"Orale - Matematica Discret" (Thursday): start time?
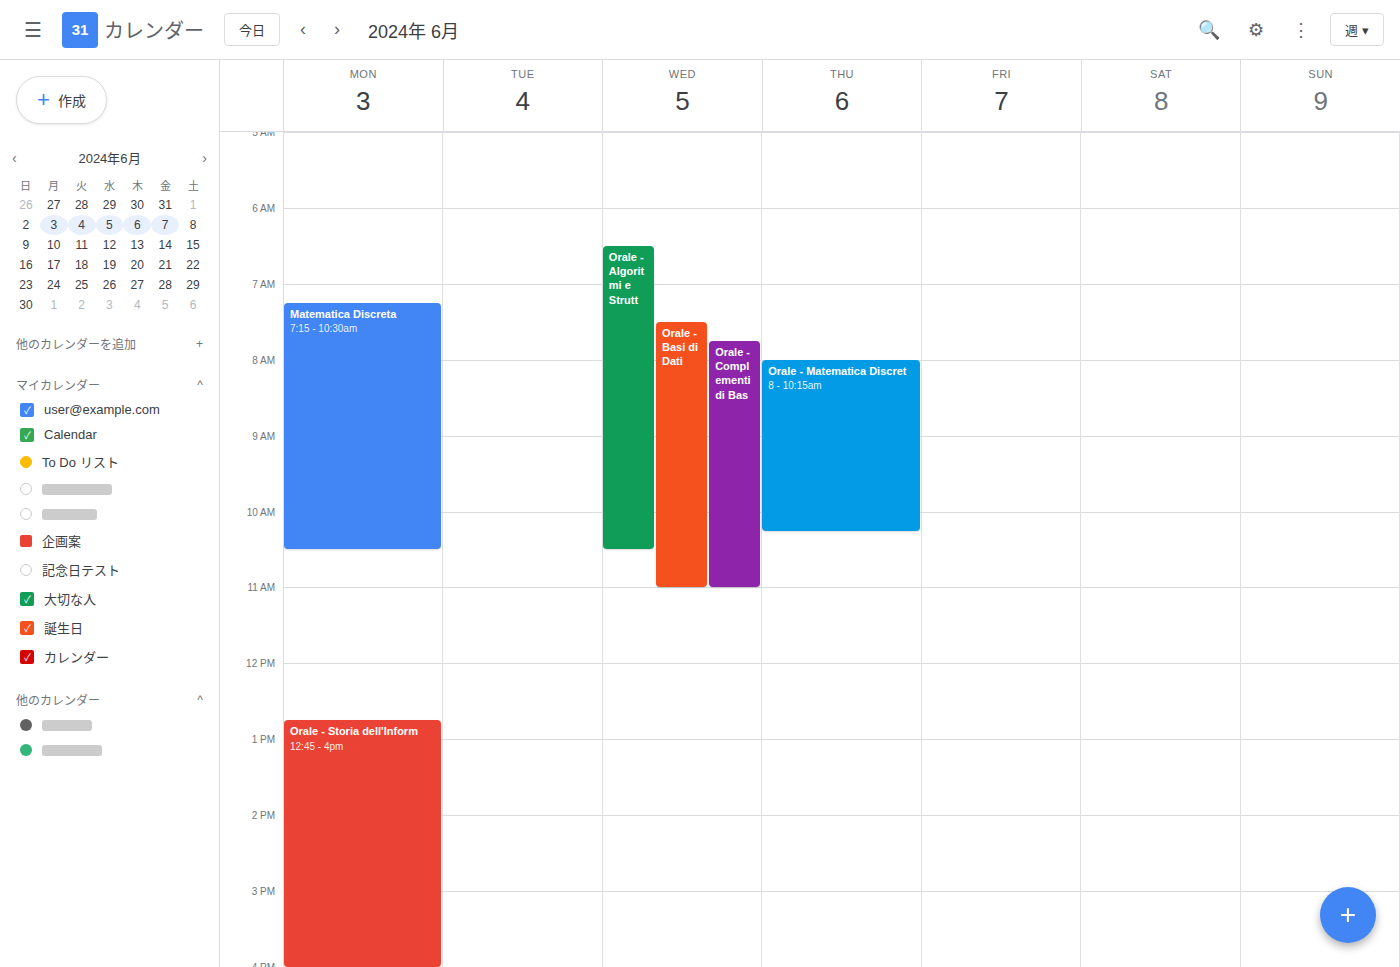
08:00